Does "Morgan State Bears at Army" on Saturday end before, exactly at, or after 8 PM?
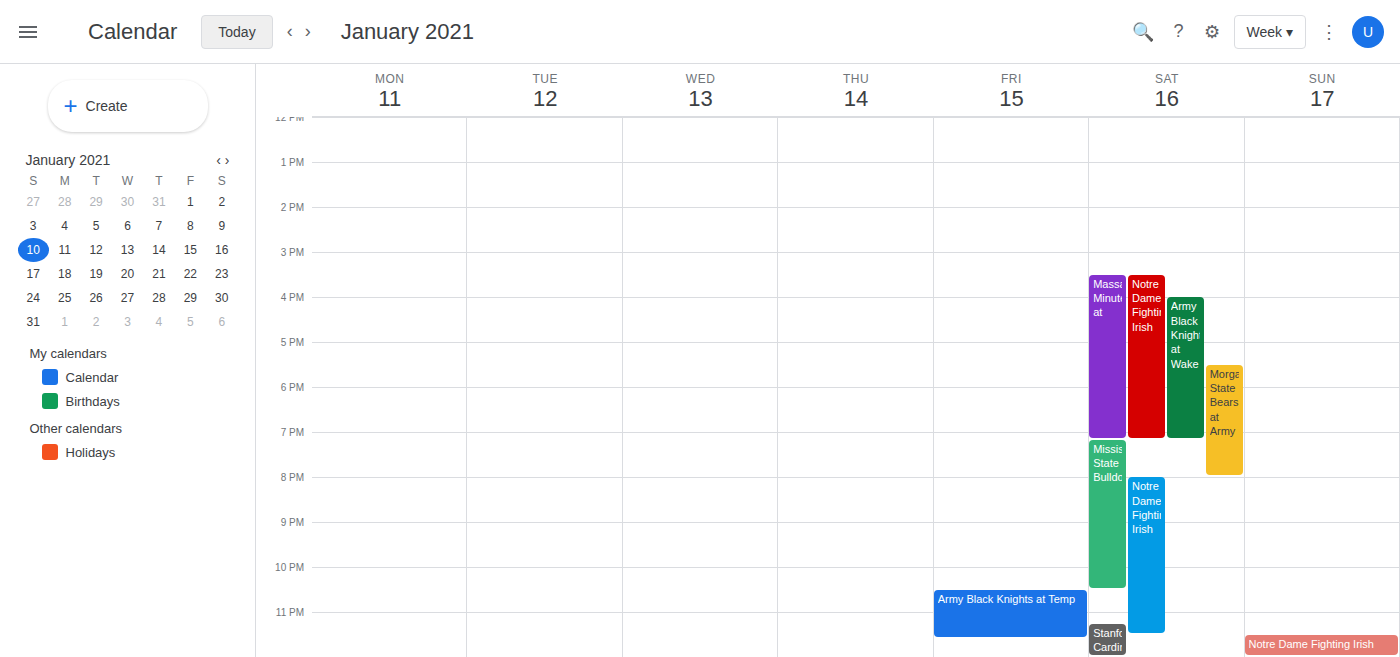
8:00 PM -- exactly at 8 PM, on the 8 PM line.